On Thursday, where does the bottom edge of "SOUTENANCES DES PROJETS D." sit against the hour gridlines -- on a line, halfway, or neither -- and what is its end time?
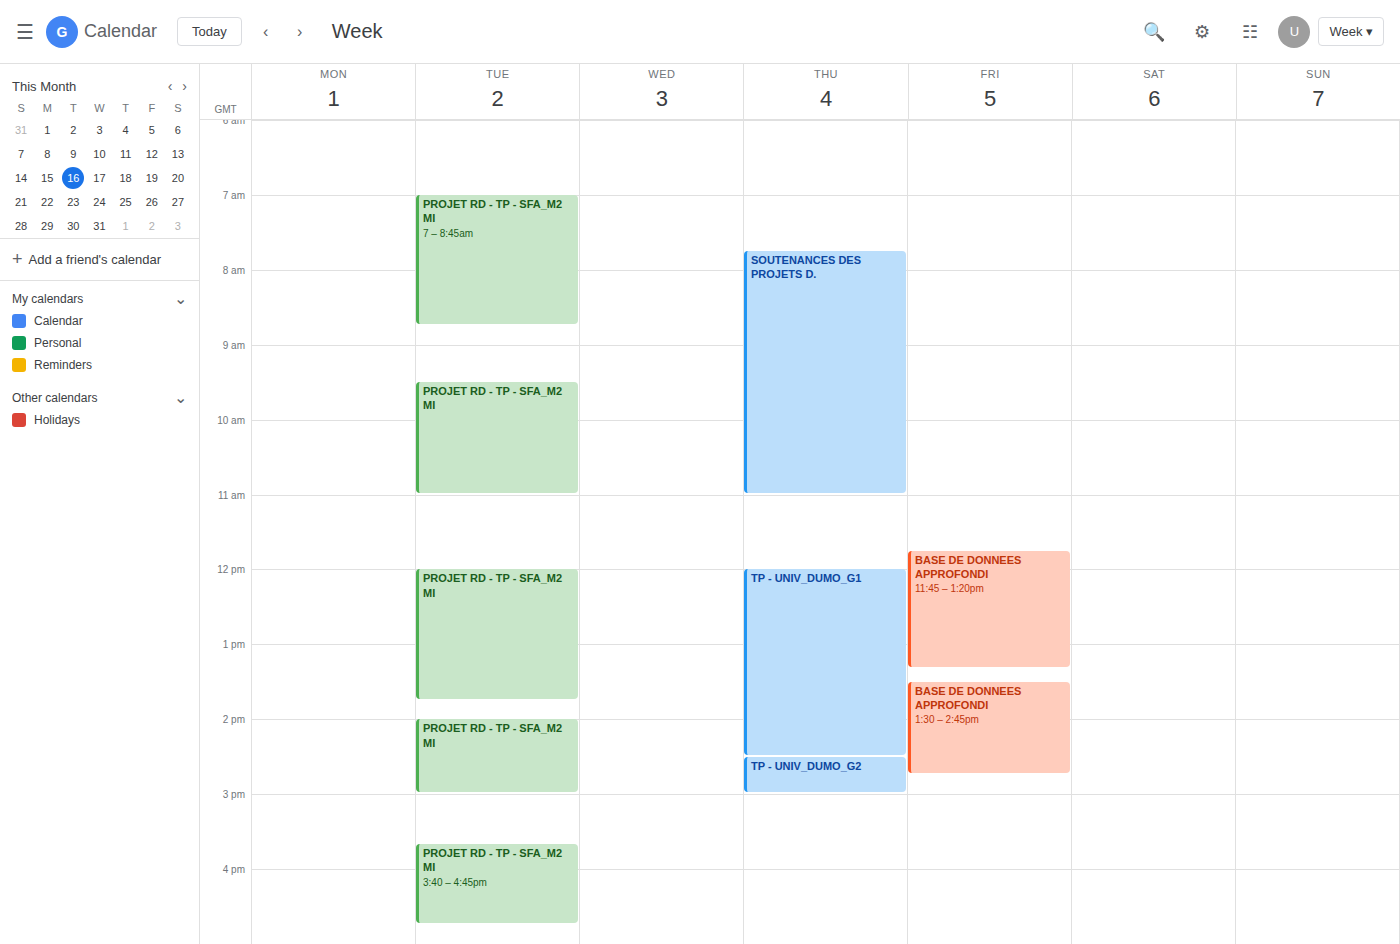
11:00 AM -- exactly on the 11 AM line.